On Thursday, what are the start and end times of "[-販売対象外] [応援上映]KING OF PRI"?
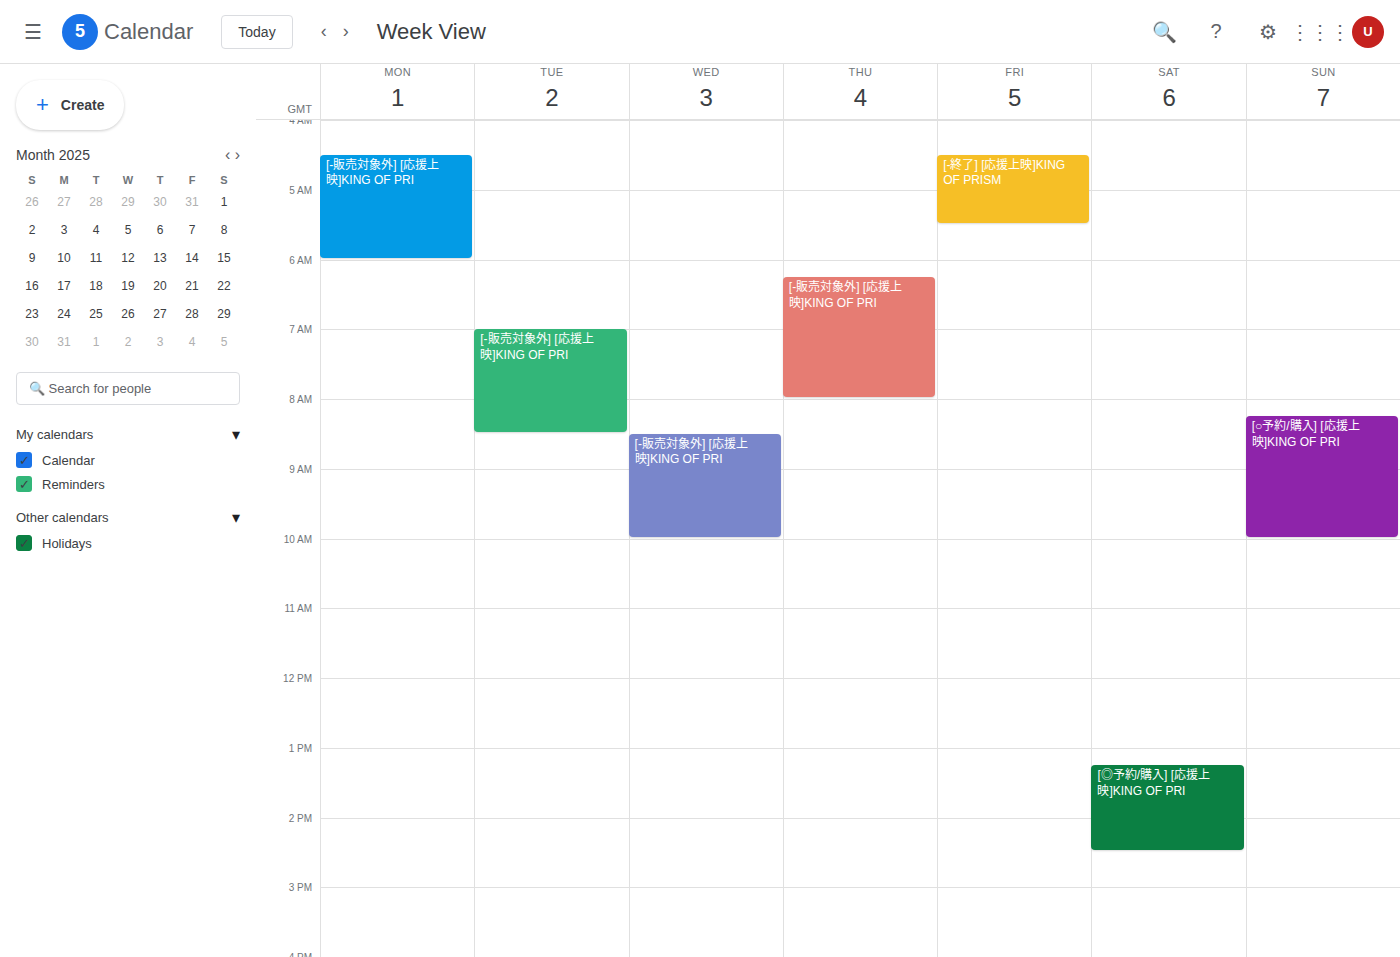
6:15 AM to 8:00 AM